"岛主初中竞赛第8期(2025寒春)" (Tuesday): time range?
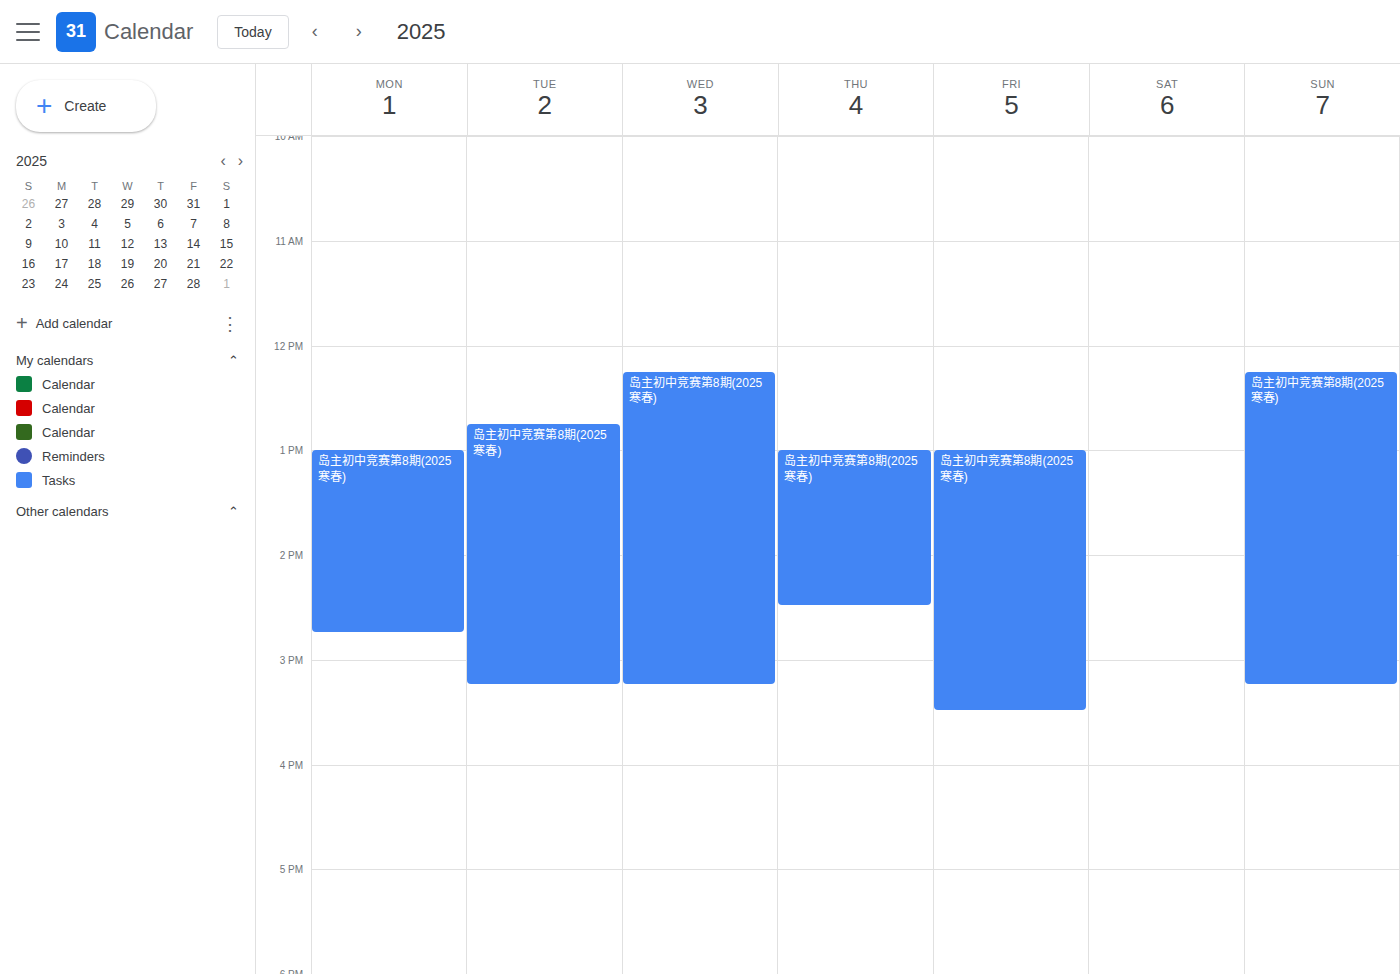
12:45 PM to 3:15 PM